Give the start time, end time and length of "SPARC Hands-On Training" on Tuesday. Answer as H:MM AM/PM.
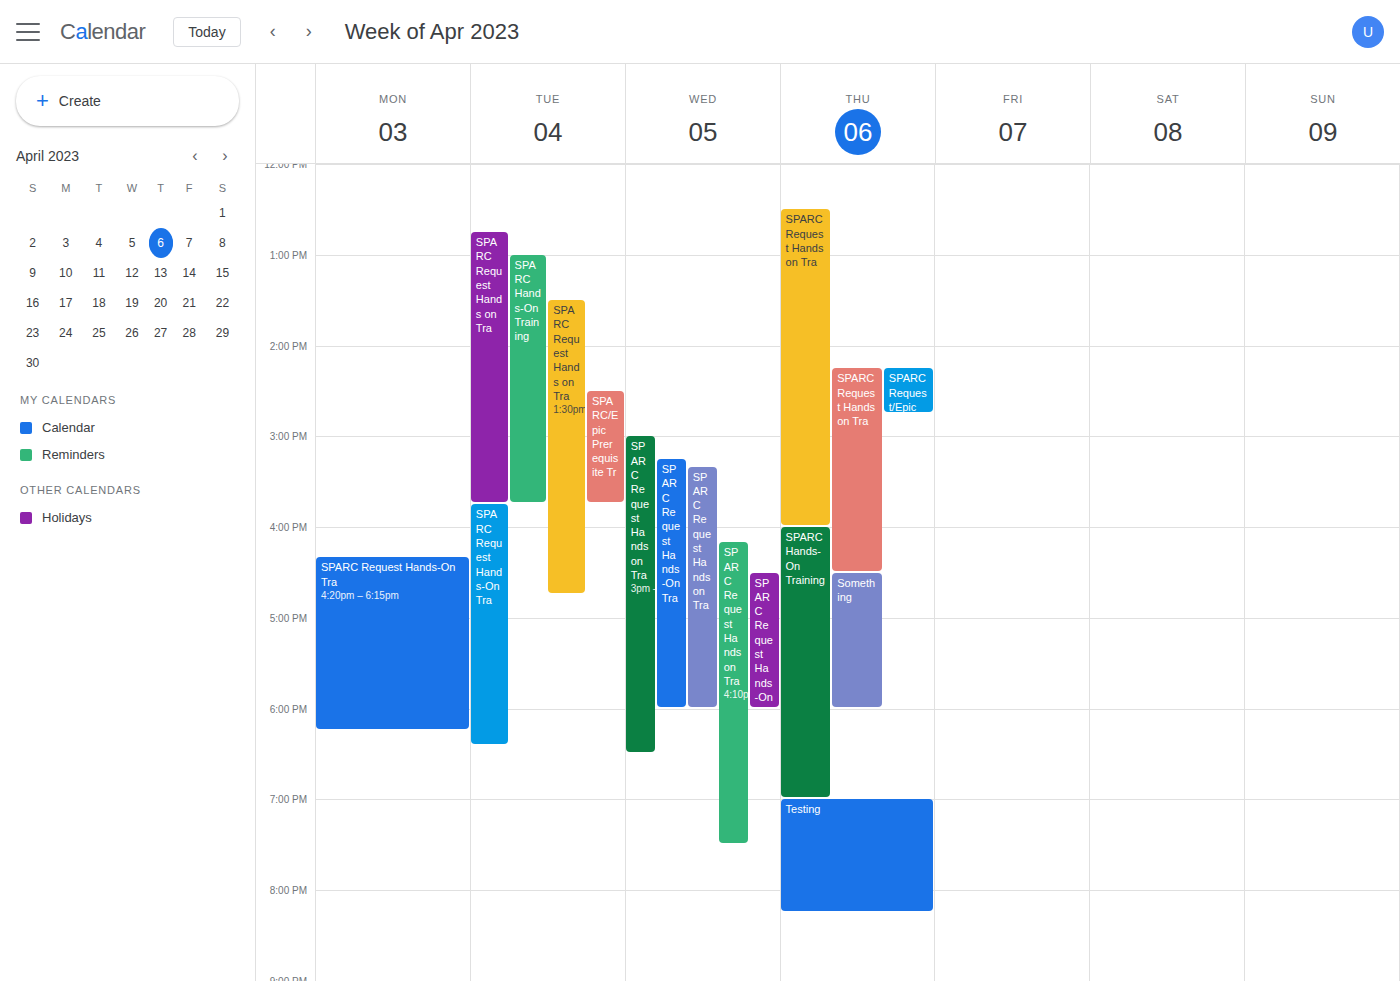
1:00 PM to 3:45 PM, 2 hours 45 minutes